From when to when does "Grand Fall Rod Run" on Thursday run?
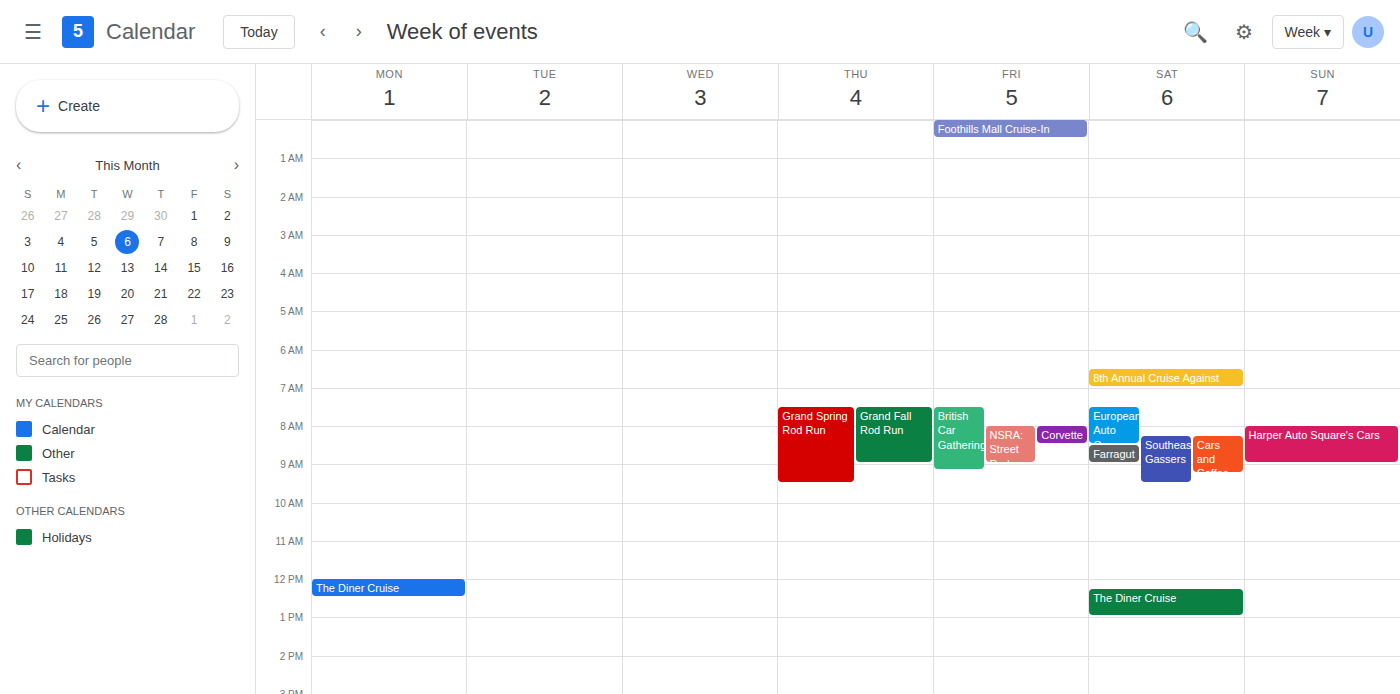
7:30 AM to 9:00 AM